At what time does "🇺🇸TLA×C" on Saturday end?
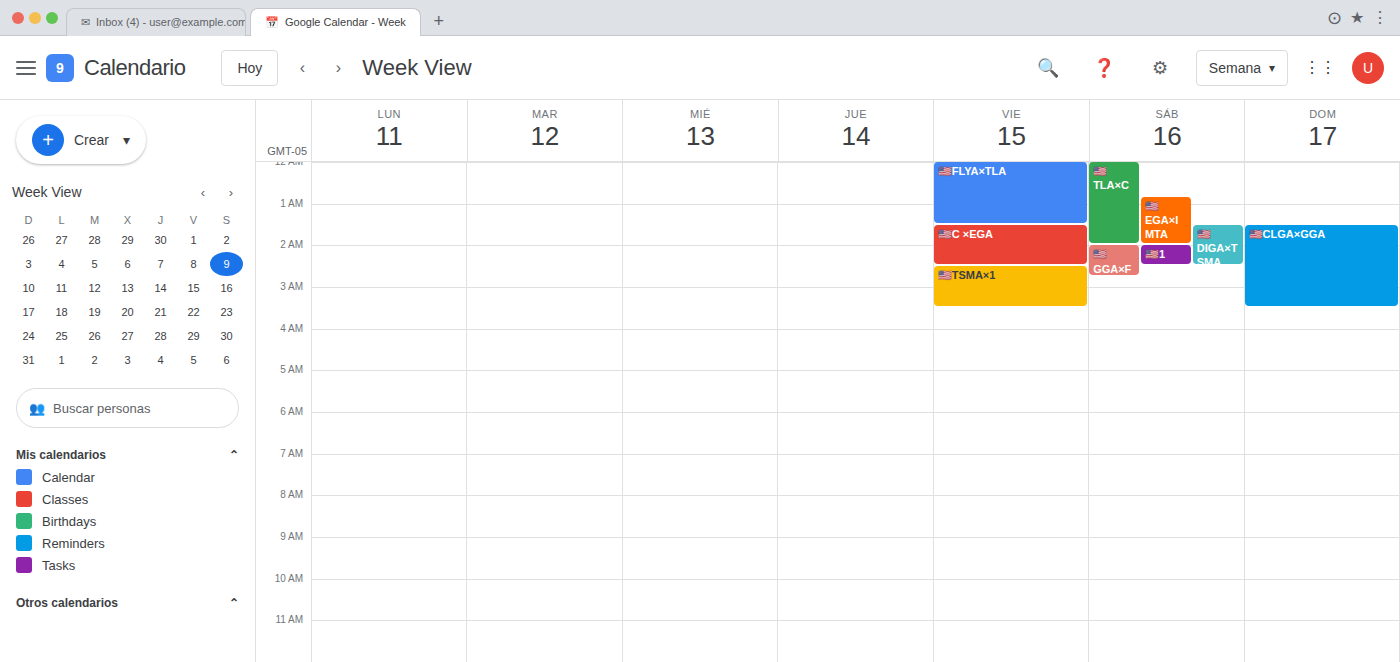
02:00